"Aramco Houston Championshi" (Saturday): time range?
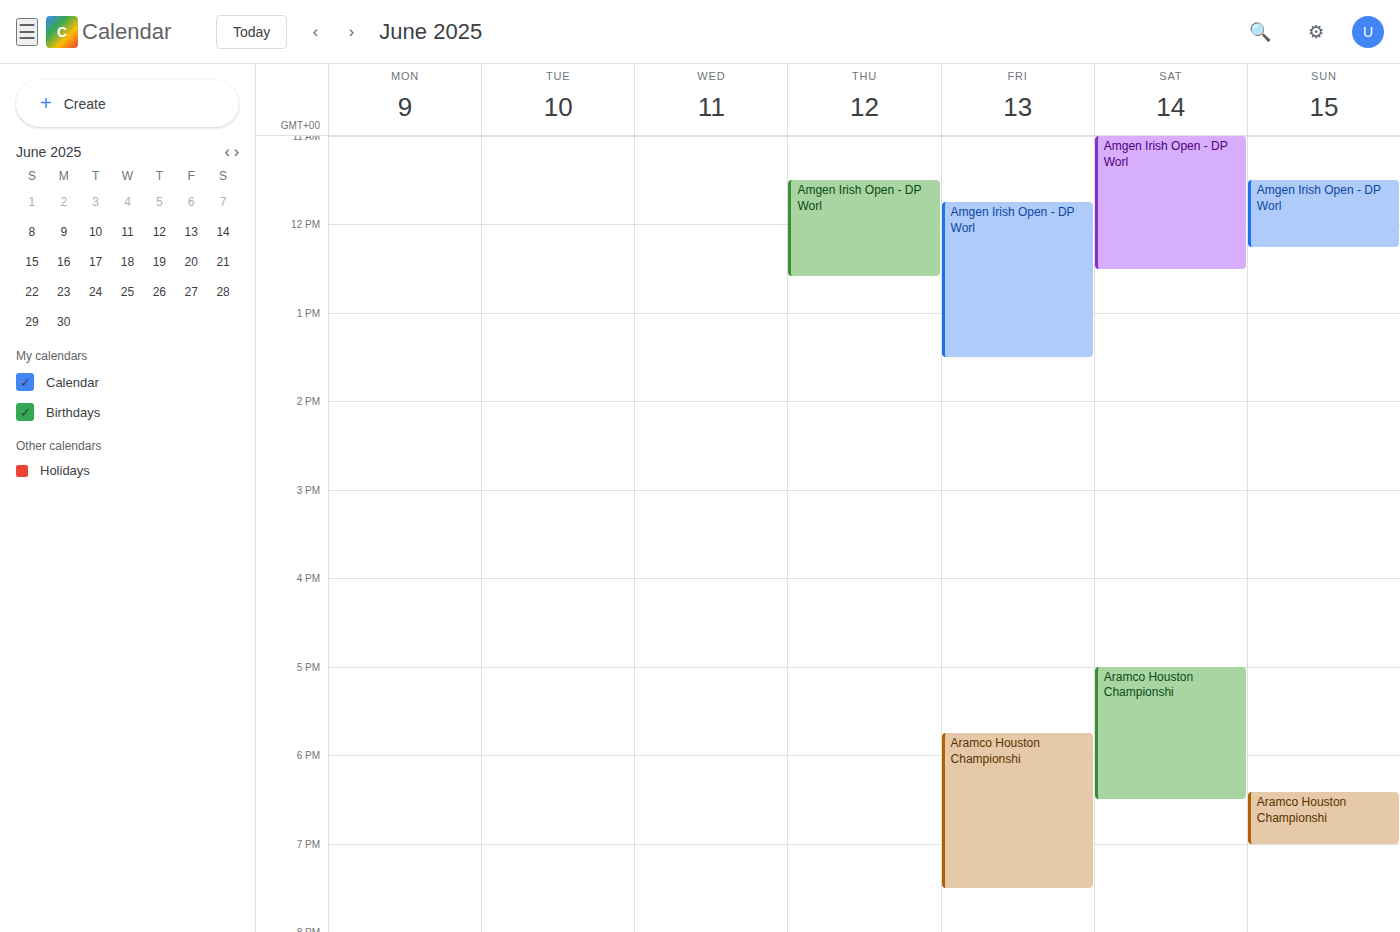
5:00 PM to 6:30 PM